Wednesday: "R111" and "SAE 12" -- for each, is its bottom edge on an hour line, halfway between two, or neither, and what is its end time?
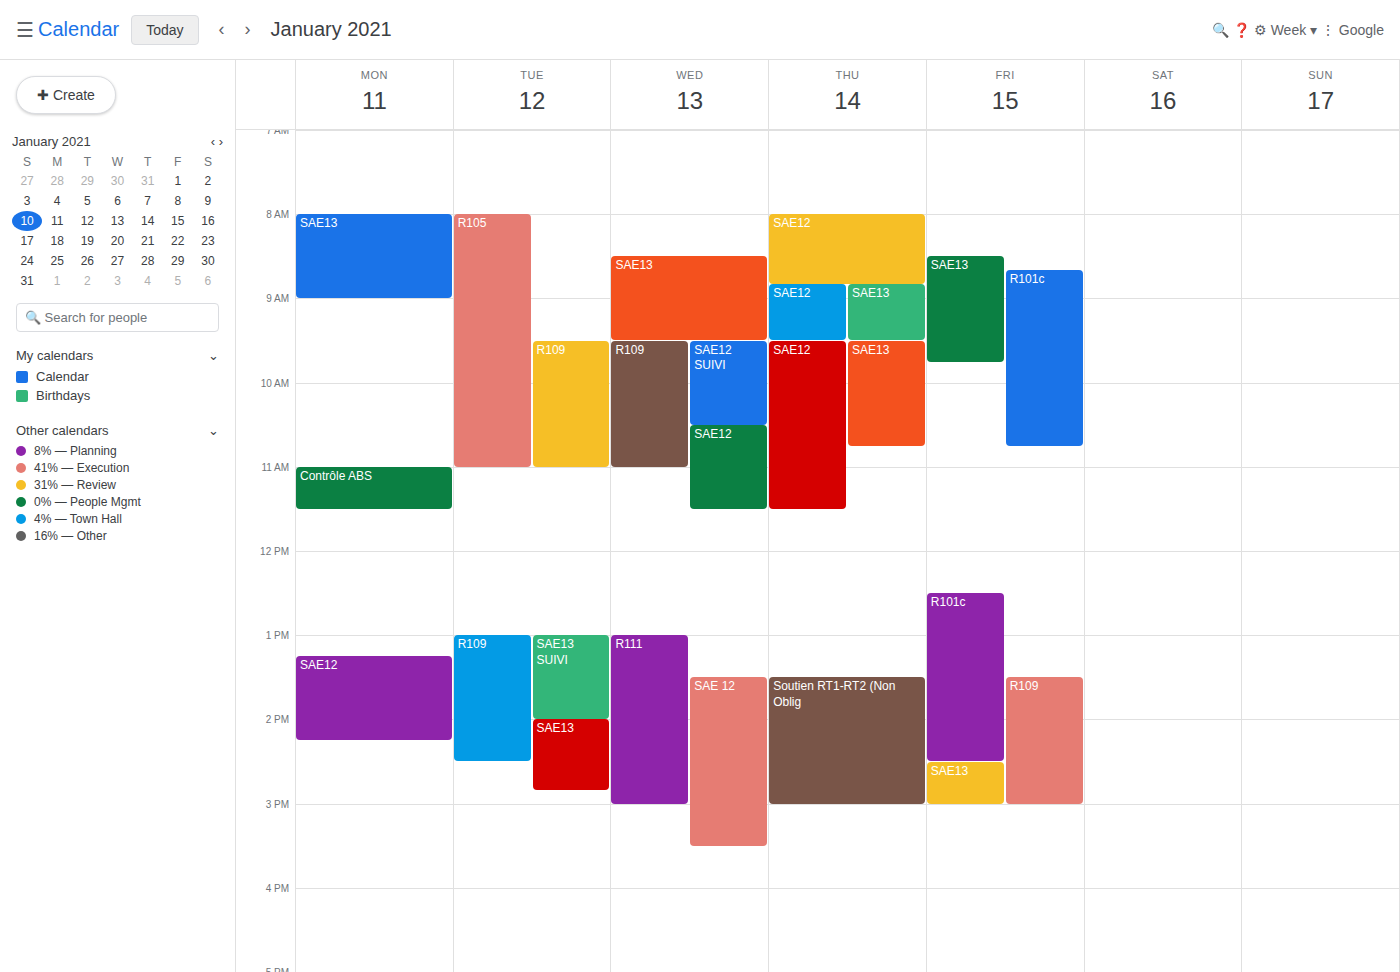
"R111": 3:00 PM, exactly on the 3 PM line. "SAE 12": 3:30 PM, halfway between the 3 PM and 4 PM lines.